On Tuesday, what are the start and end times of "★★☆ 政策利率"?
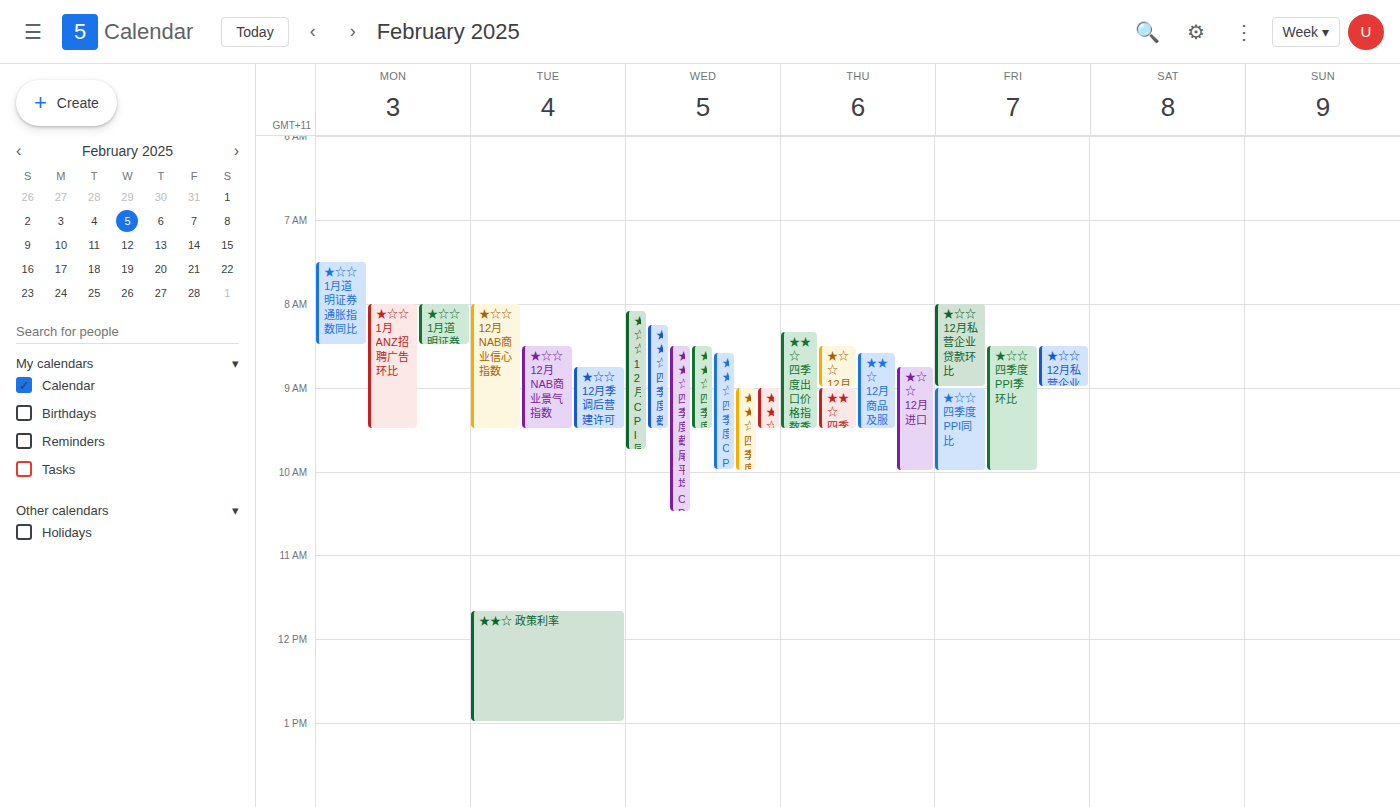
11:40 AM to 1:00 PM